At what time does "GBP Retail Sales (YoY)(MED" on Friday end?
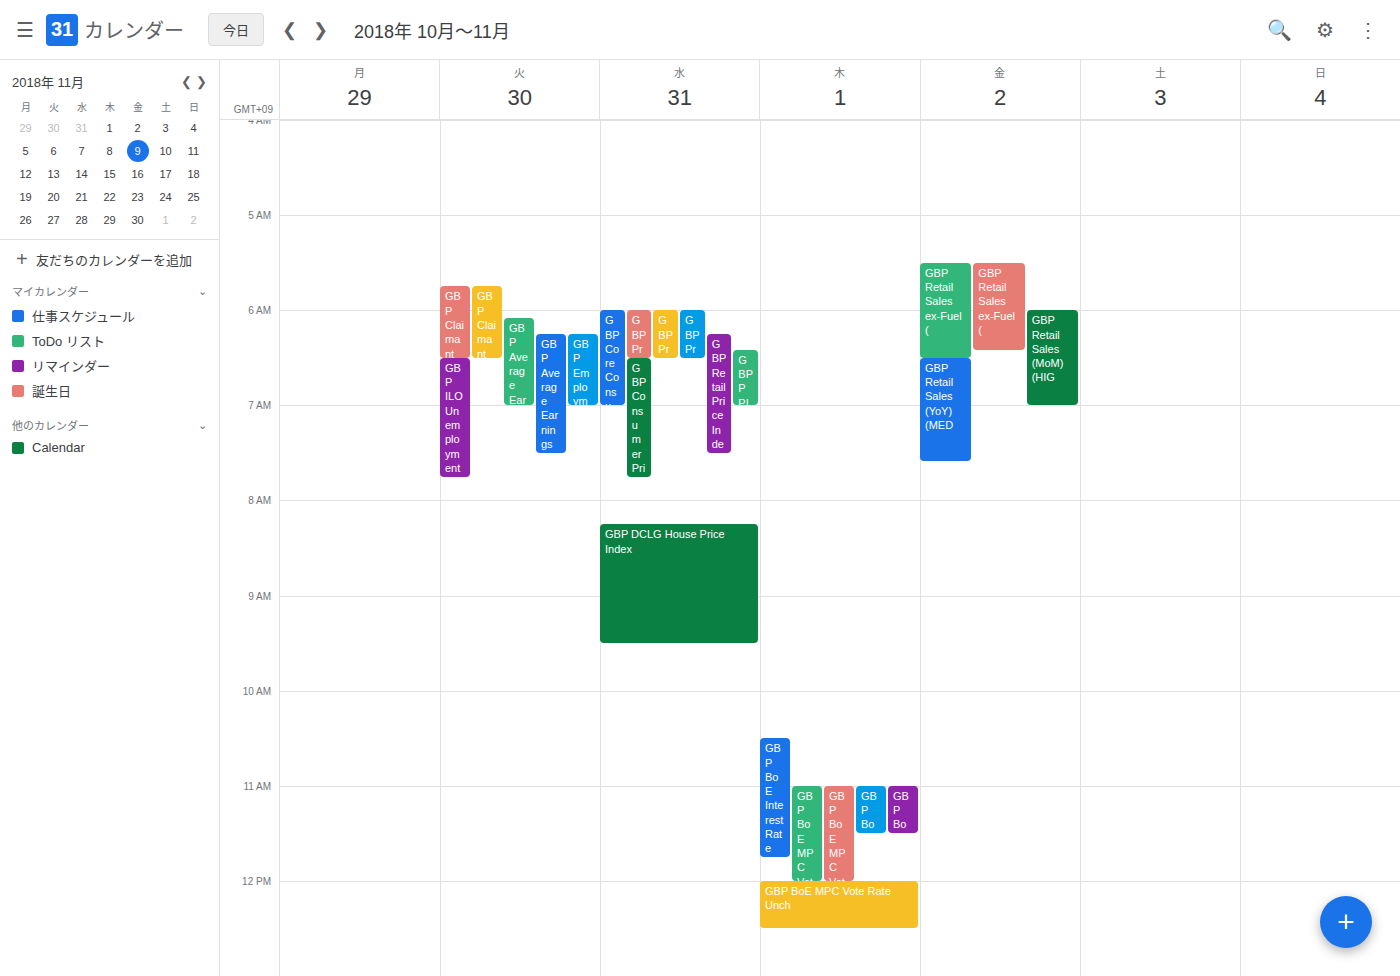
07:35